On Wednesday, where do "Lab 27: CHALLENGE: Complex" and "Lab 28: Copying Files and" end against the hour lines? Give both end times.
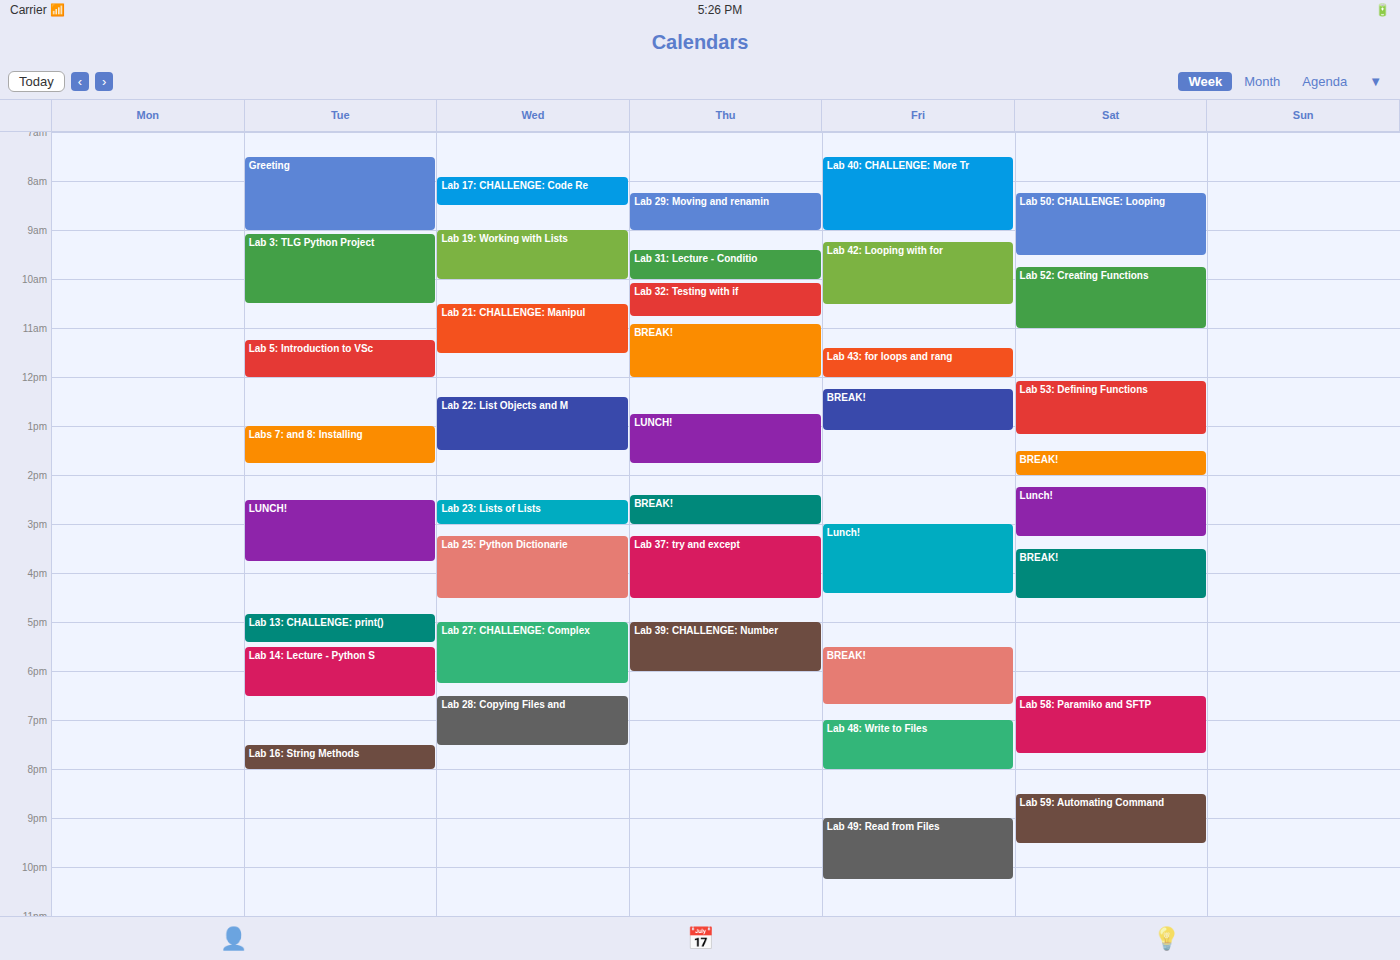
"Lab 27: CHALLENGE: Complex": 6:15 PM, neither: a quarter of the way from the 6 PM line to the 7 PM line. "Lab 28: Copying Files and": 7:30 PM, halfway between the 7 PM and 8 PM lines.